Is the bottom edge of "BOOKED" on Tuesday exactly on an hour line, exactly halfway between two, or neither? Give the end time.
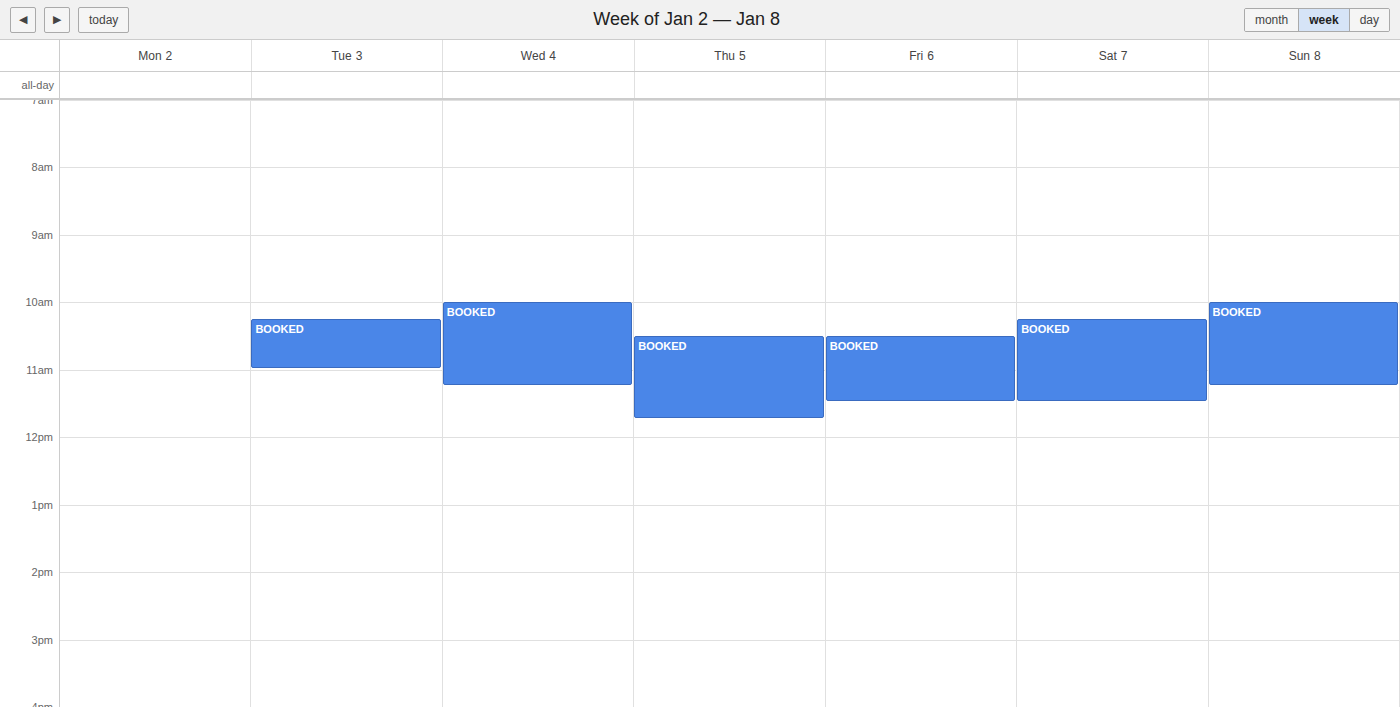
11:00 AM -- exactly on the 11 AM line.